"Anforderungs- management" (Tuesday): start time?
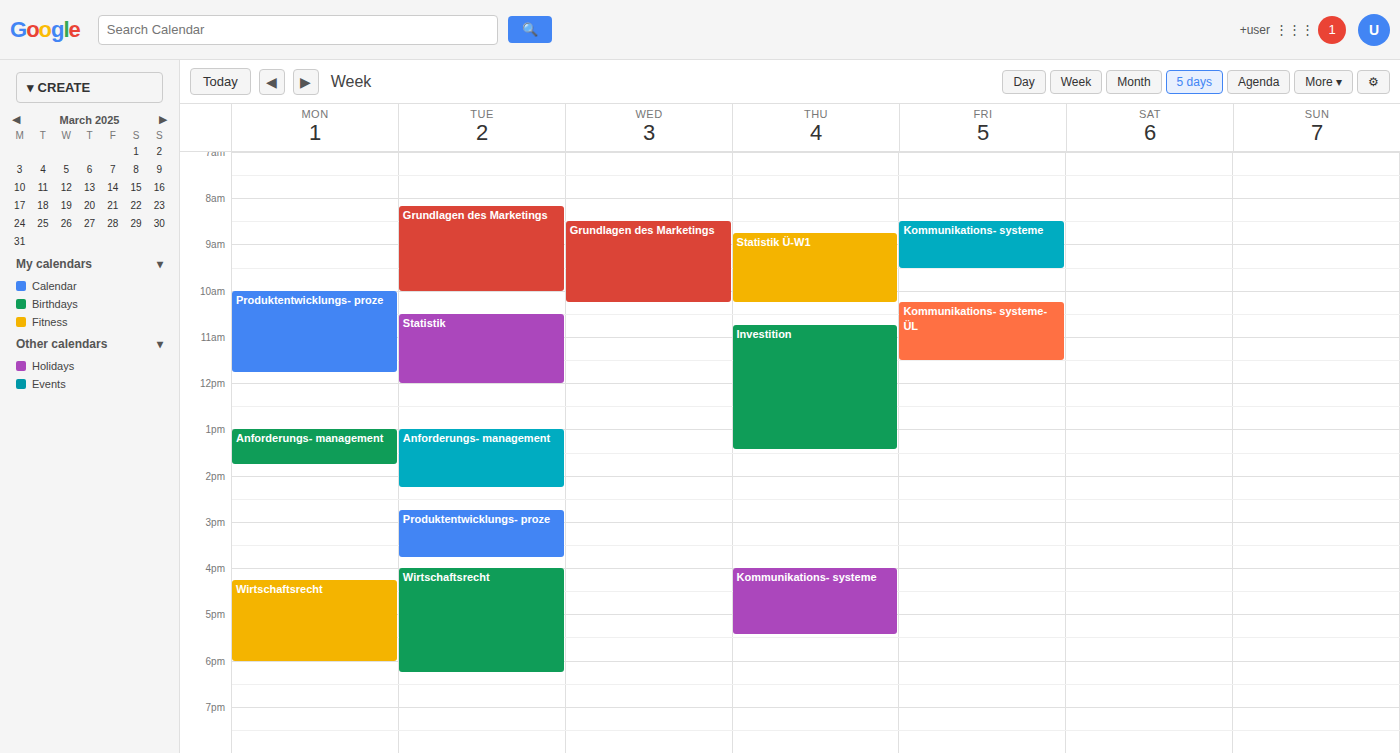
1:00 PM